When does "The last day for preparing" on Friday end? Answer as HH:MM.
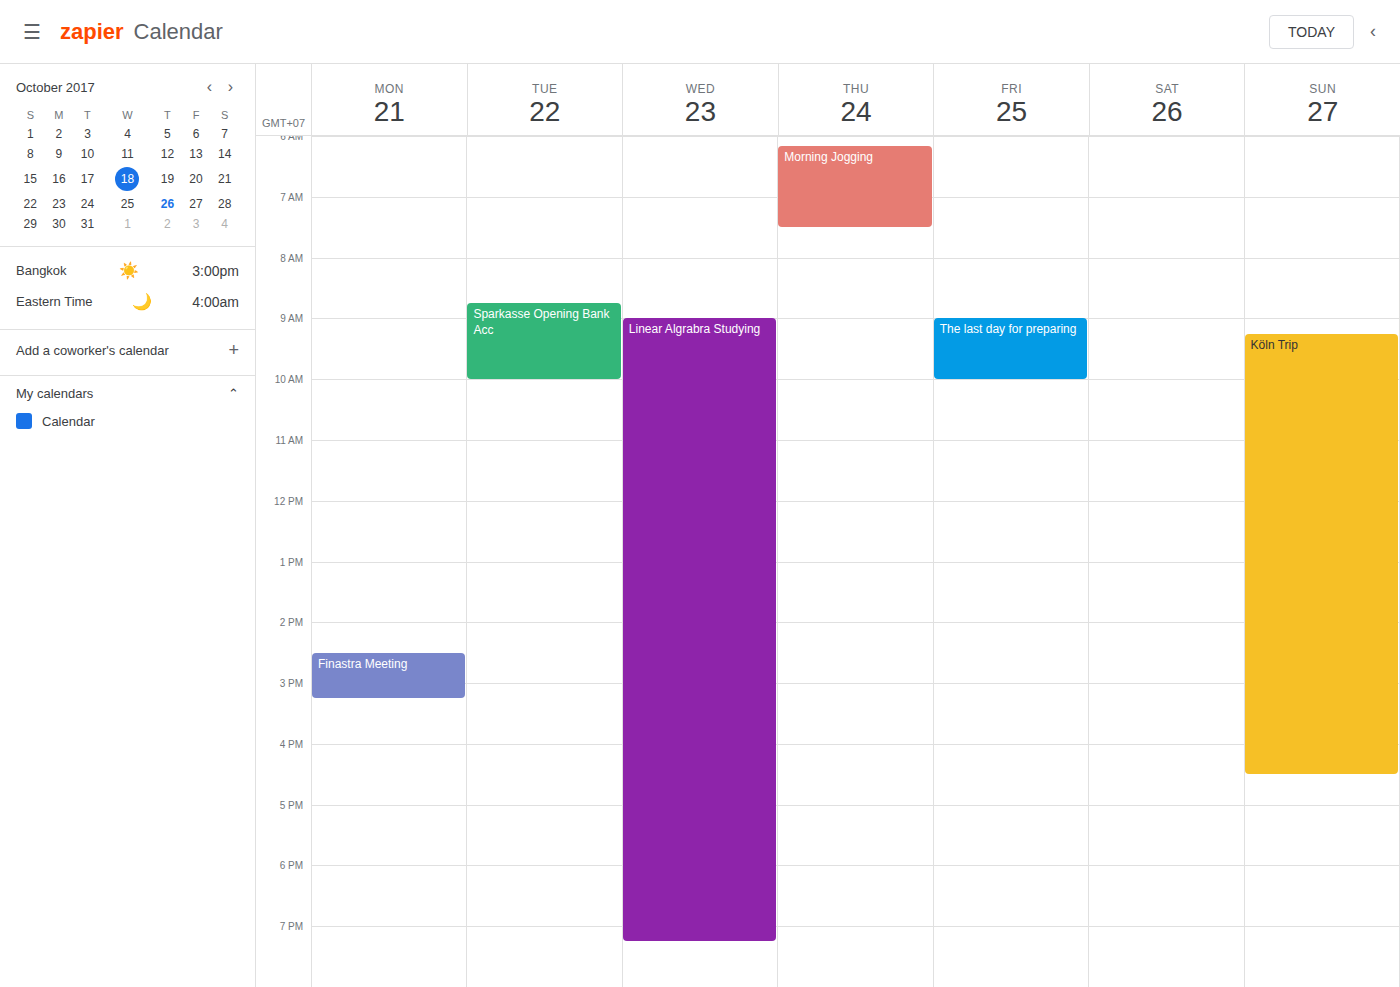
10:00